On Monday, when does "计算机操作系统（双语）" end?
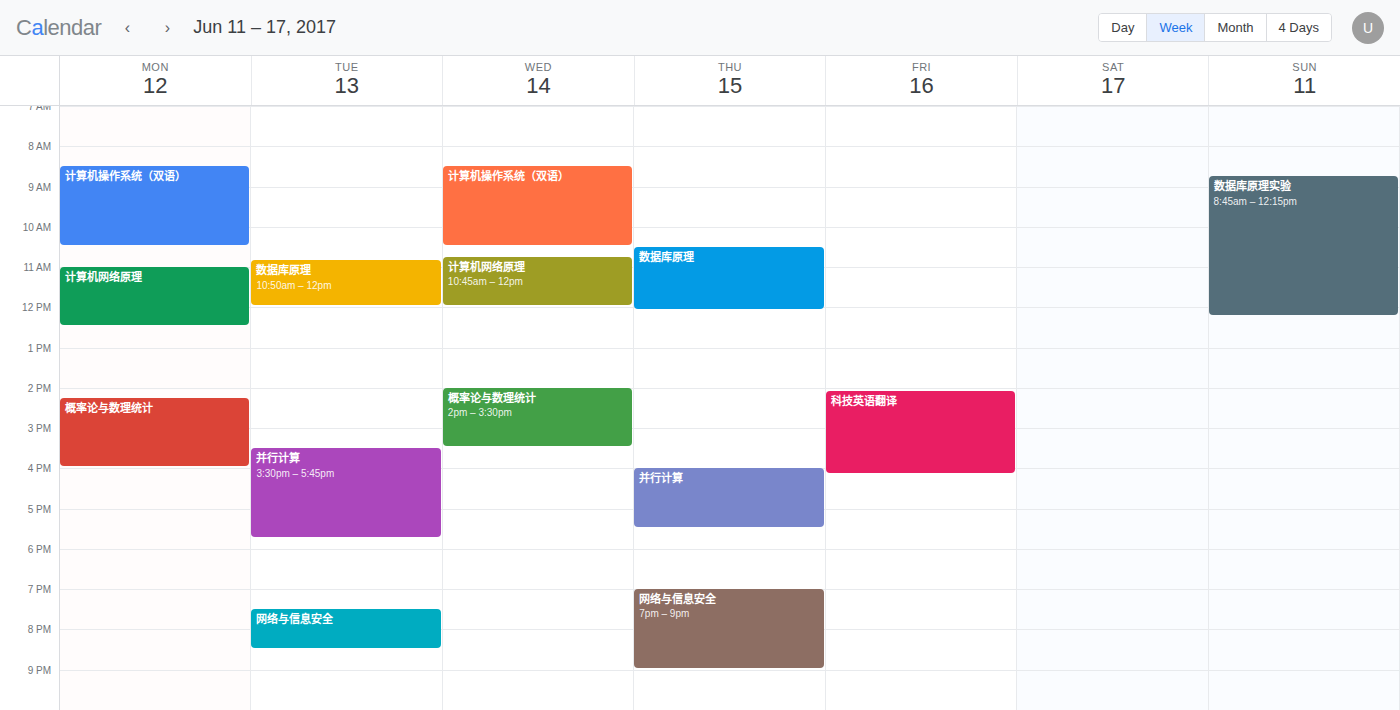
10:30 AM